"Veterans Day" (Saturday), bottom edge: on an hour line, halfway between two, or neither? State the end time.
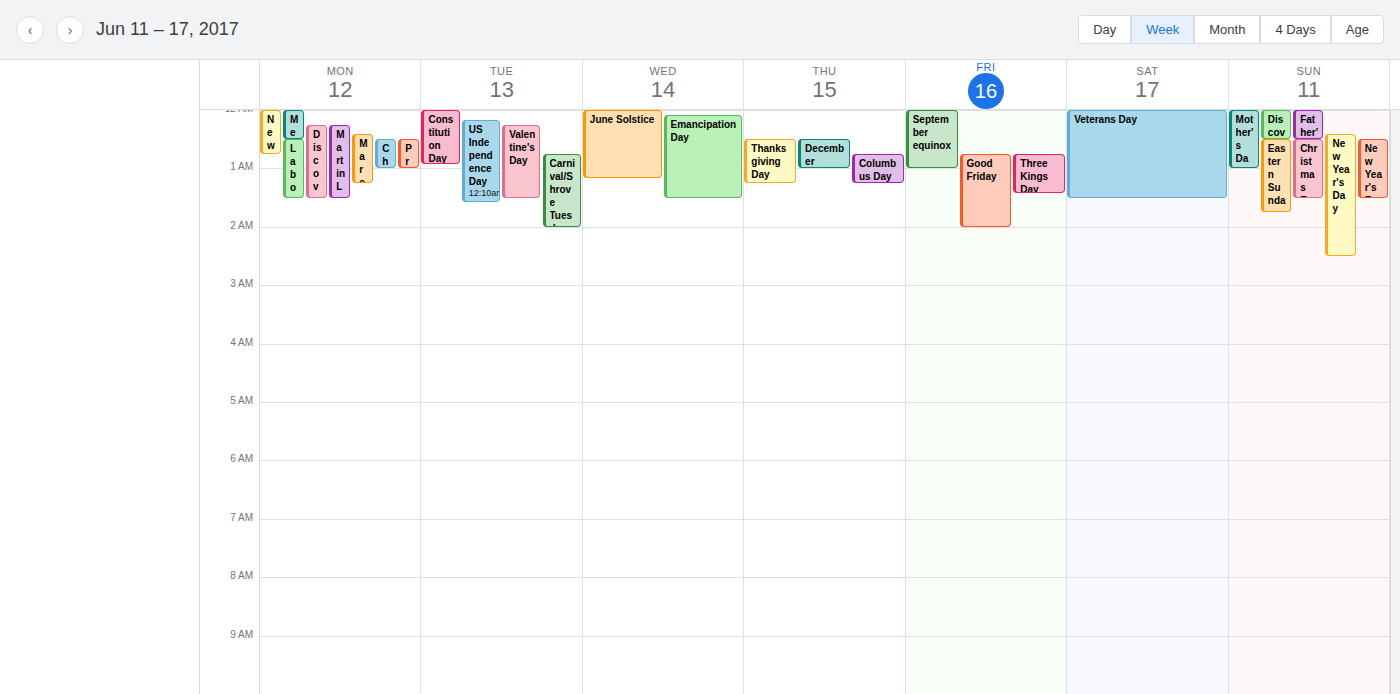
1:30 AM -- halfway between the 1 AM and 2 AM lines.